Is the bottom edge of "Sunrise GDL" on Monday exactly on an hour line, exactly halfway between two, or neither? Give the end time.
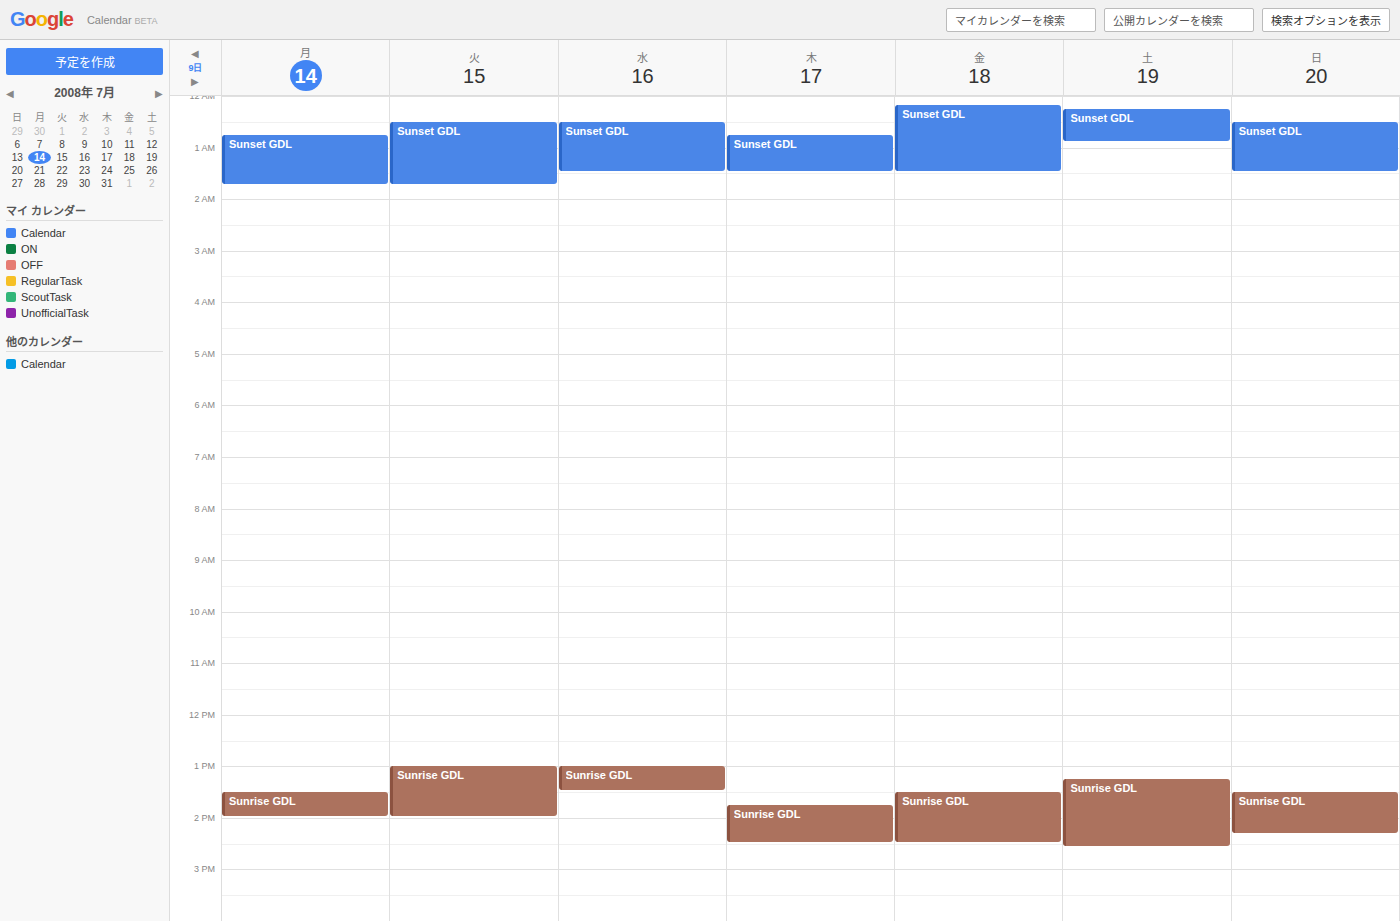
2:00 PM -- exactly on the 2 PM line.